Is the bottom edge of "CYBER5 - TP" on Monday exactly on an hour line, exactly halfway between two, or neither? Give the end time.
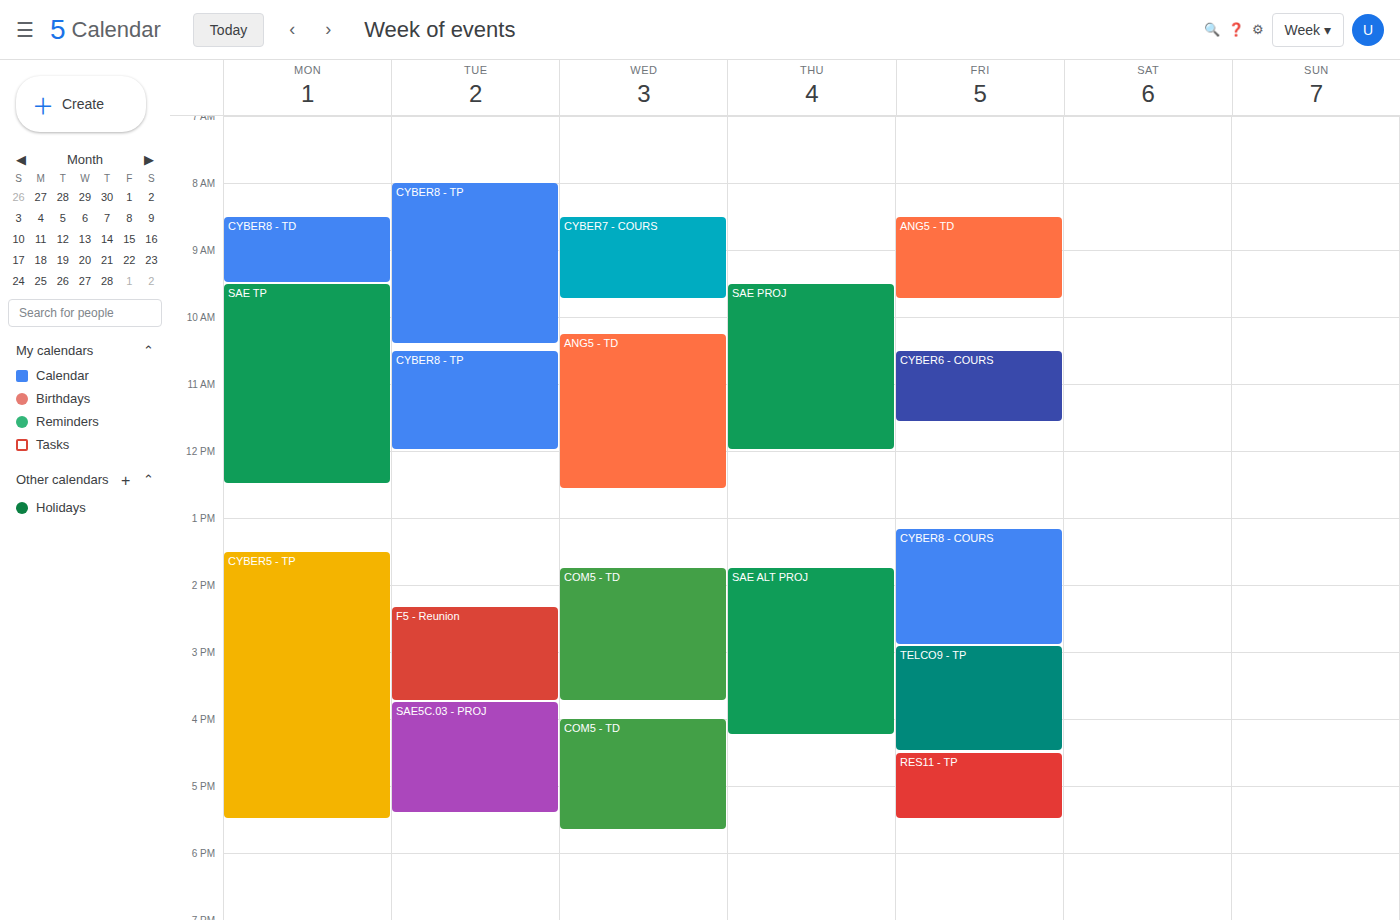
5:30 PM -- halfway between the 5 PM and 6 PM lines.